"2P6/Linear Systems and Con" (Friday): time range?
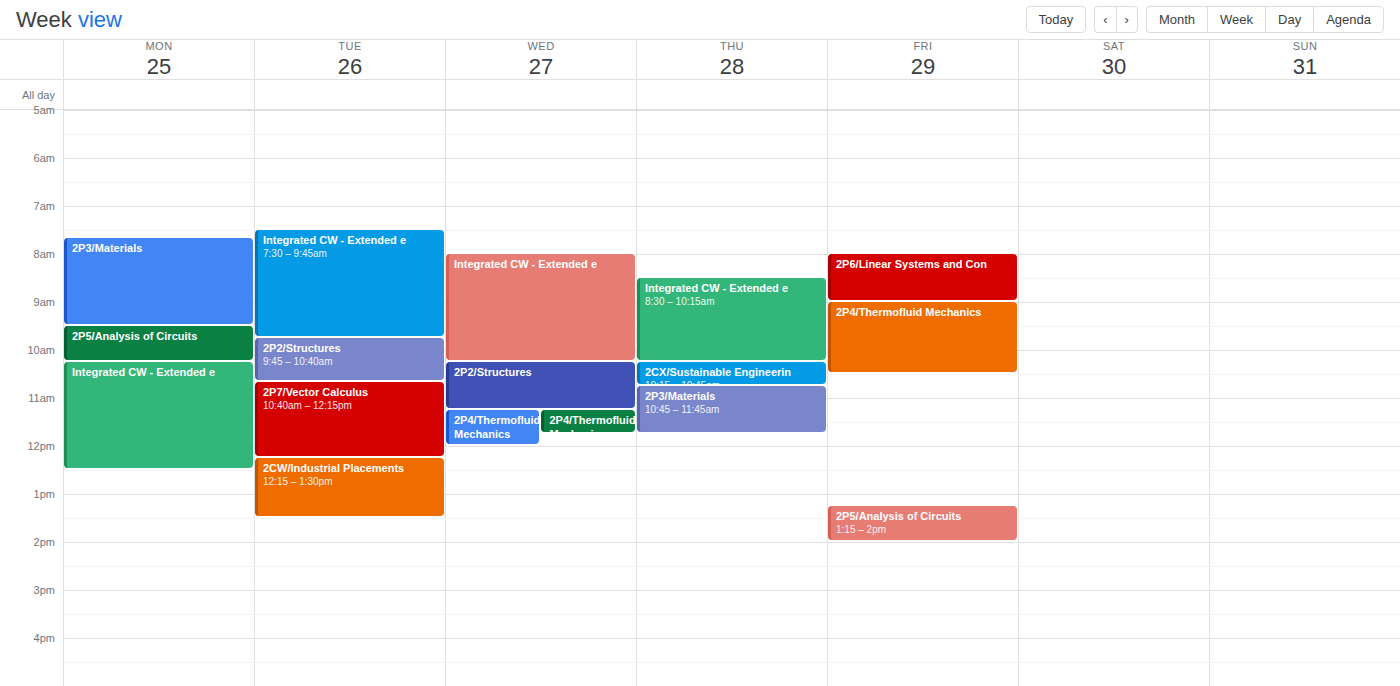
8:00 AM to 9:00 AM